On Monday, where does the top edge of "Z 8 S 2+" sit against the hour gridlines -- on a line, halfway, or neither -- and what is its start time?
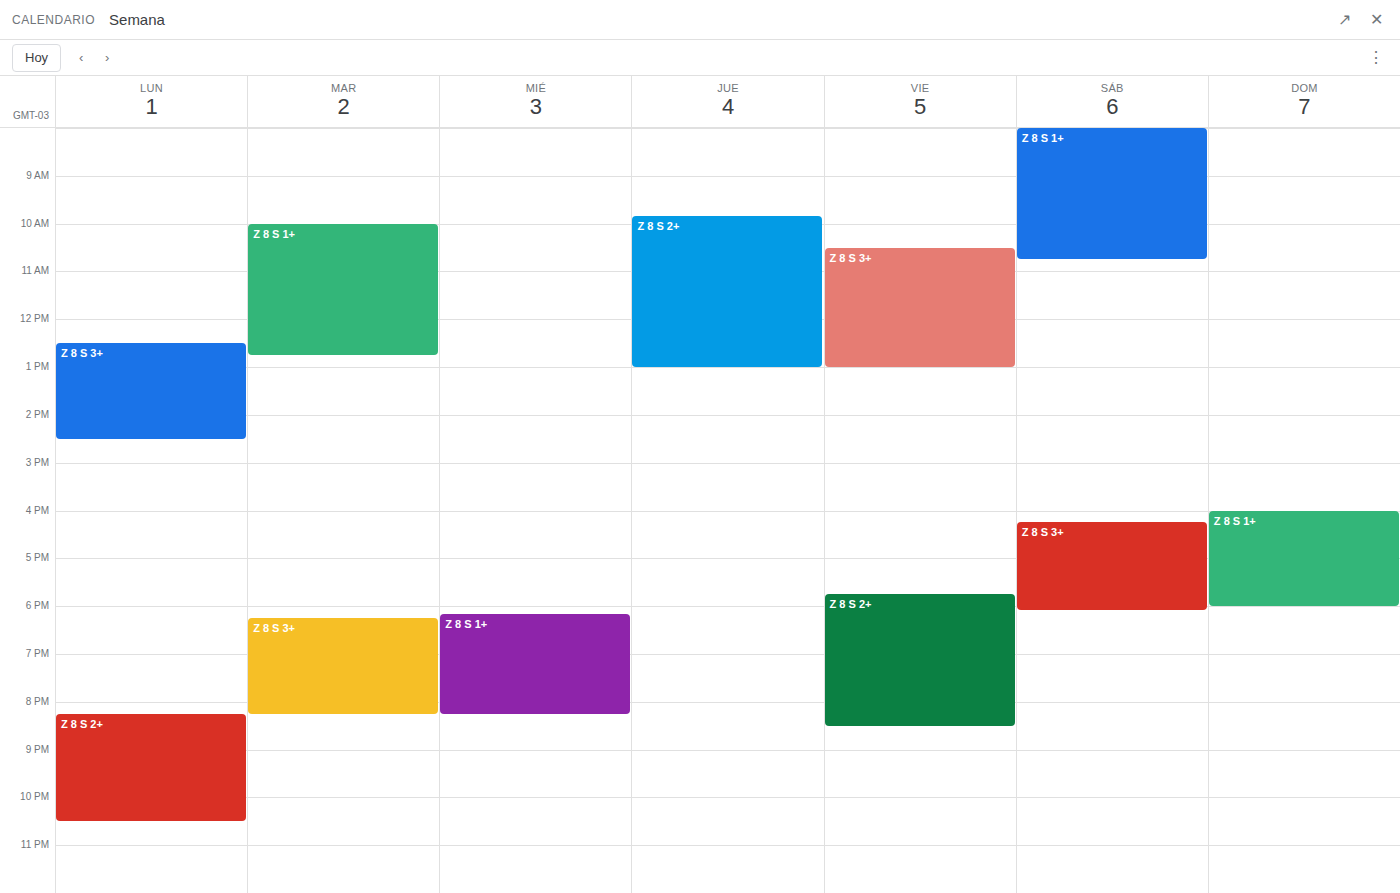
8:15 PM -- neither: a quarter of the way from the 8 PM line to the 9 PM line.